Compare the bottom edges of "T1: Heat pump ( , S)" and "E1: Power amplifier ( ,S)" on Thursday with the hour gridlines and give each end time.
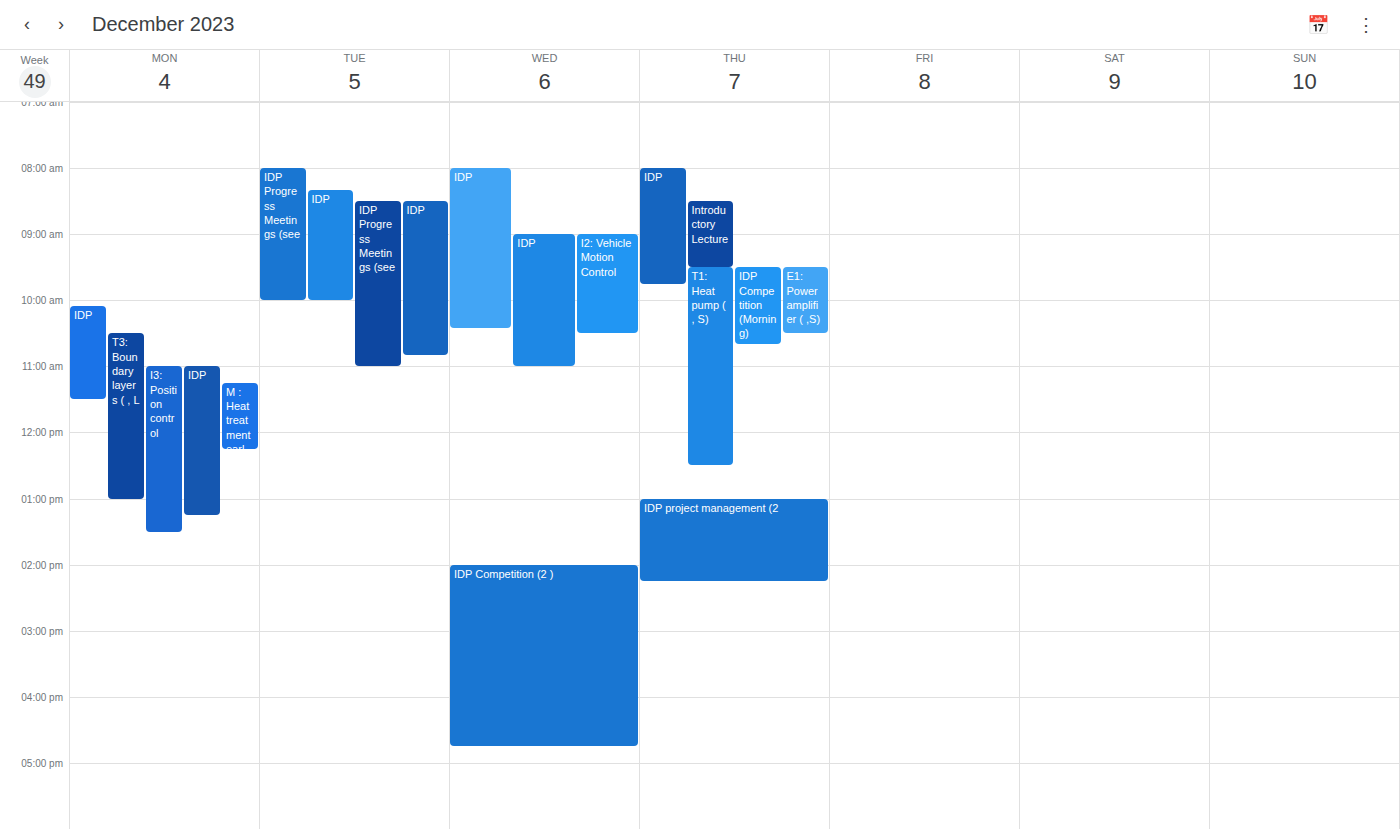
"T1: Heat pump ( , S)": 12:30 PM, halfway between the 12 PM and 1 PM lines. "E1: Power amplifier ( ,S)": 10:30 AM, halfway between the 10 AM and 11 AM lines.